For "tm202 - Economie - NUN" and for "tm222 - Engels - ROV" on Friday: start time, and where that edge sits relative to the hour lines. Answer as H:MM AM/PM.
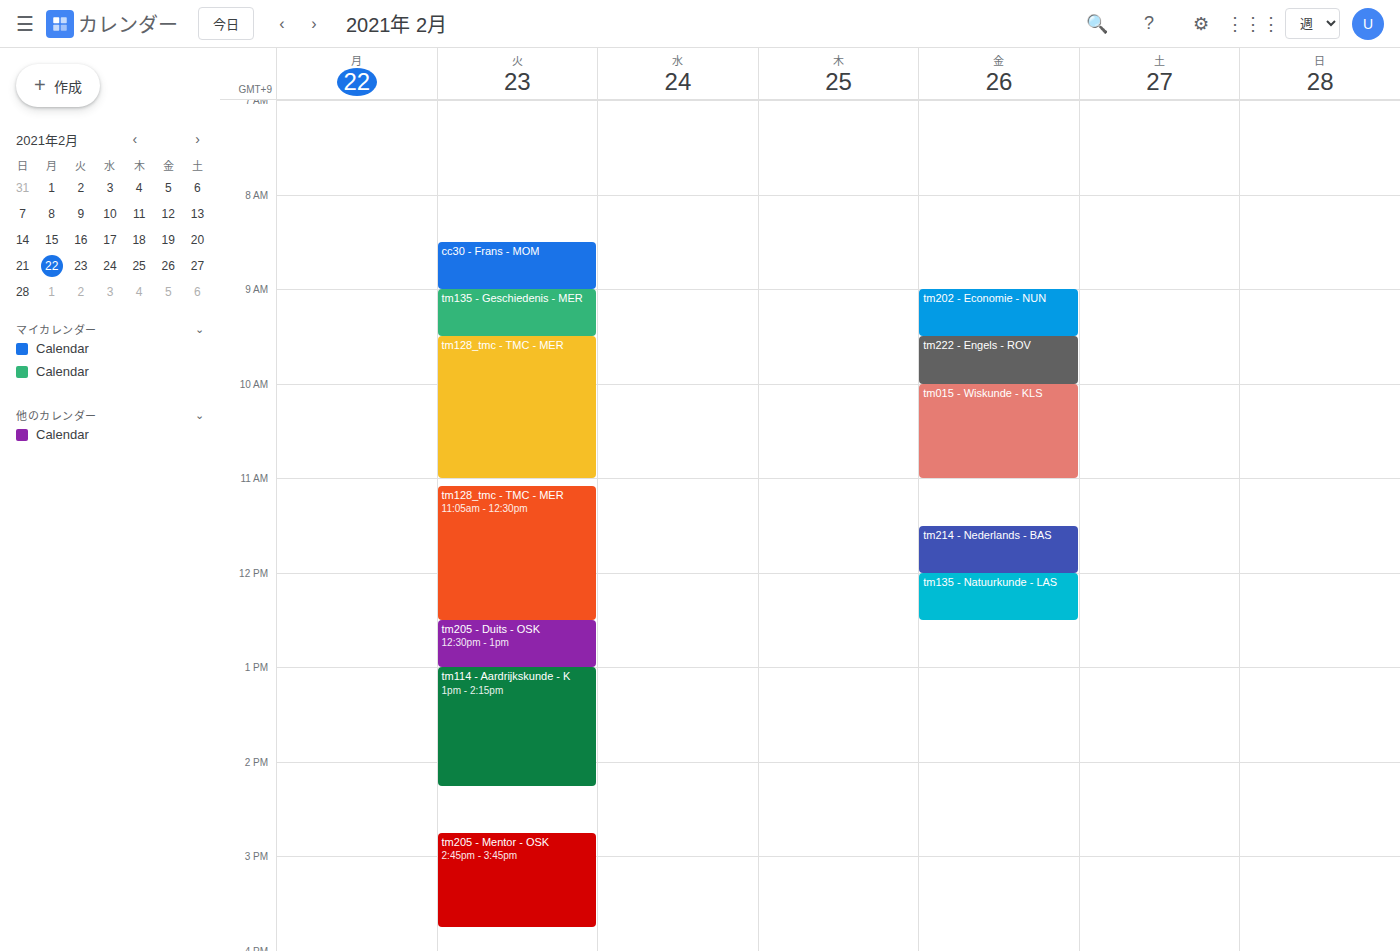
"tm202 - Economie - NUN": 9:00 AM, exactly on the 9 AM line. "tm222 - Engels - ROV": 9:30 AM, halfway between the 9 AM and 10 AM lines.